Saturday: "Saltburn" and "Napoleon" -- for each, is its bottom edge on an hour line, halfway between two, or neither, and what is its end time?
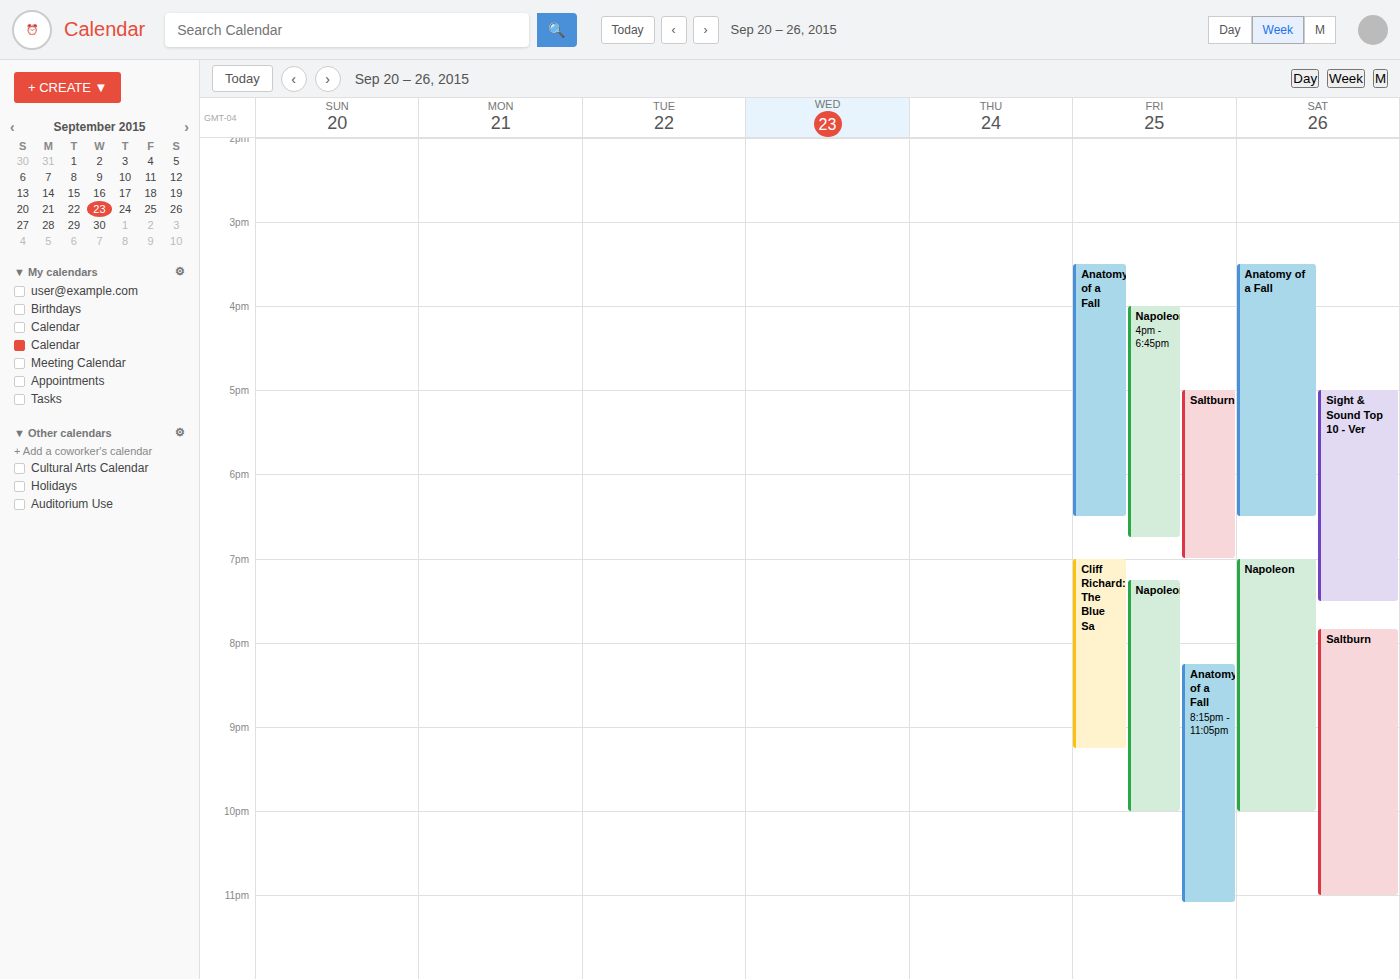
"Saltburn": 23:00, exactly on the 23:00 line. "Napoleon": 22:00, exactly on the 22:00 line.